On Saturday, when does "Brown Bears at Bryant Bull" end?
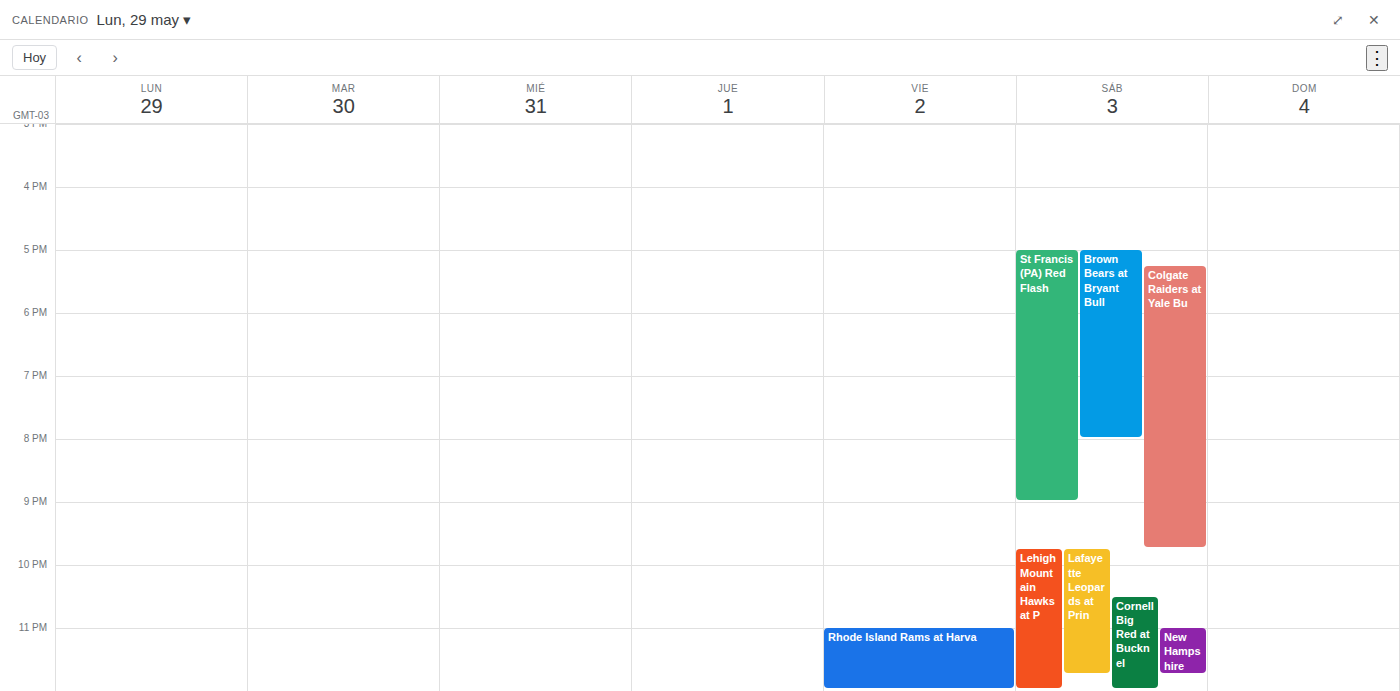
8:00 PM